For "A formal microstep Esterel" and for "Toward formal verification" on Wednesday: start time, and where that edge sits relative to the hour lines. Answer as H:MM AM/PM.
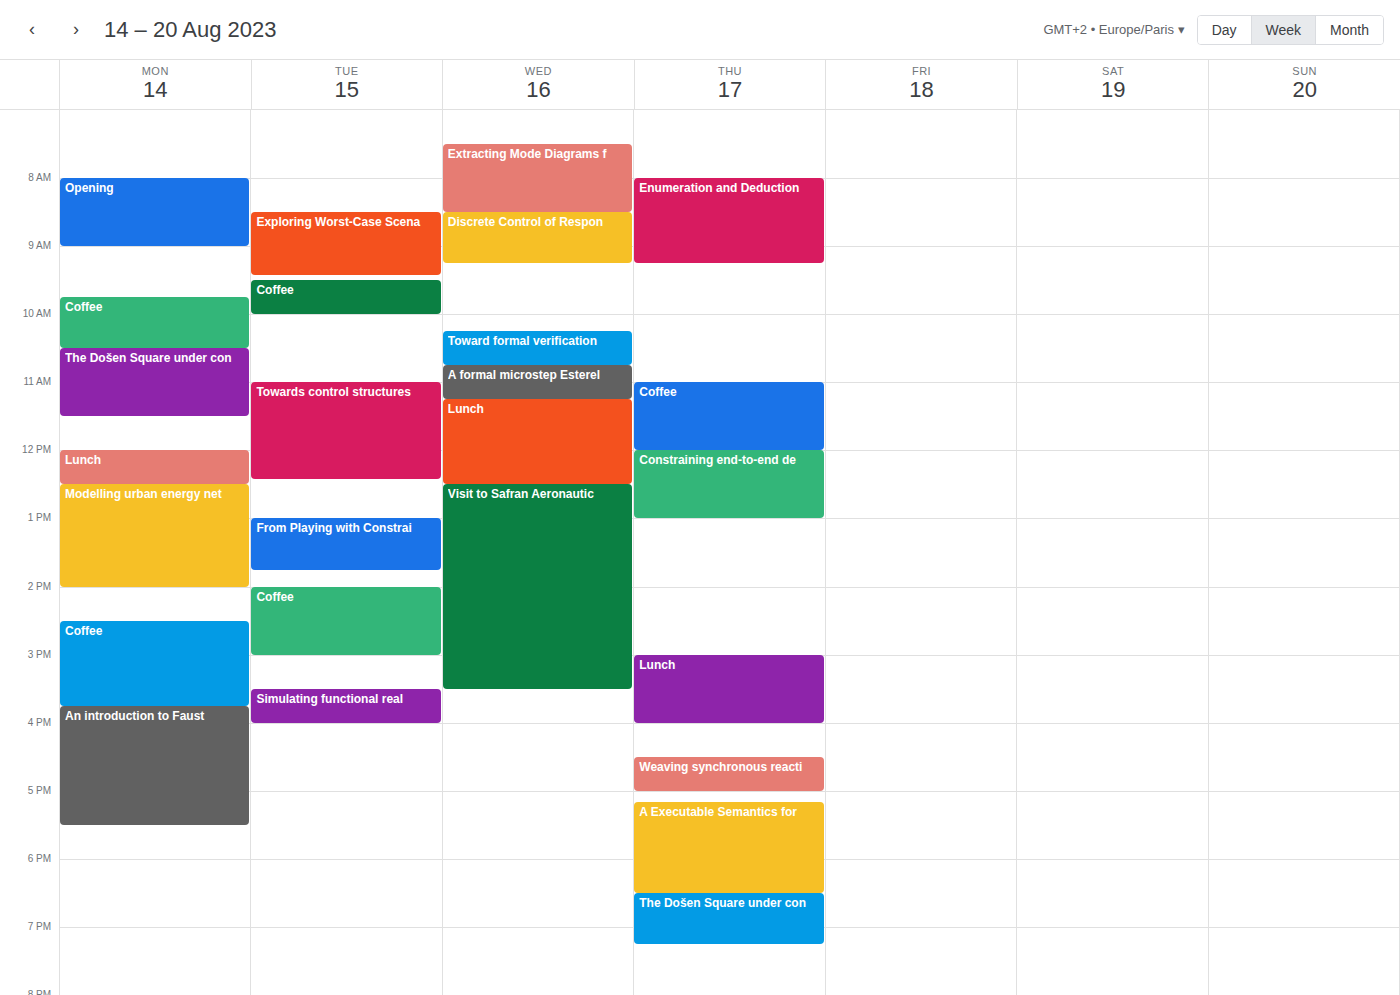
"A formal microstep Esterel": 10:45 AM, neither: three quarters of the way from the 10 AM line to the 11 AM line. "Toward formal verification": 10:15 AM, neither: a quarter of the way from the 10 AM line to the 11 AM line.